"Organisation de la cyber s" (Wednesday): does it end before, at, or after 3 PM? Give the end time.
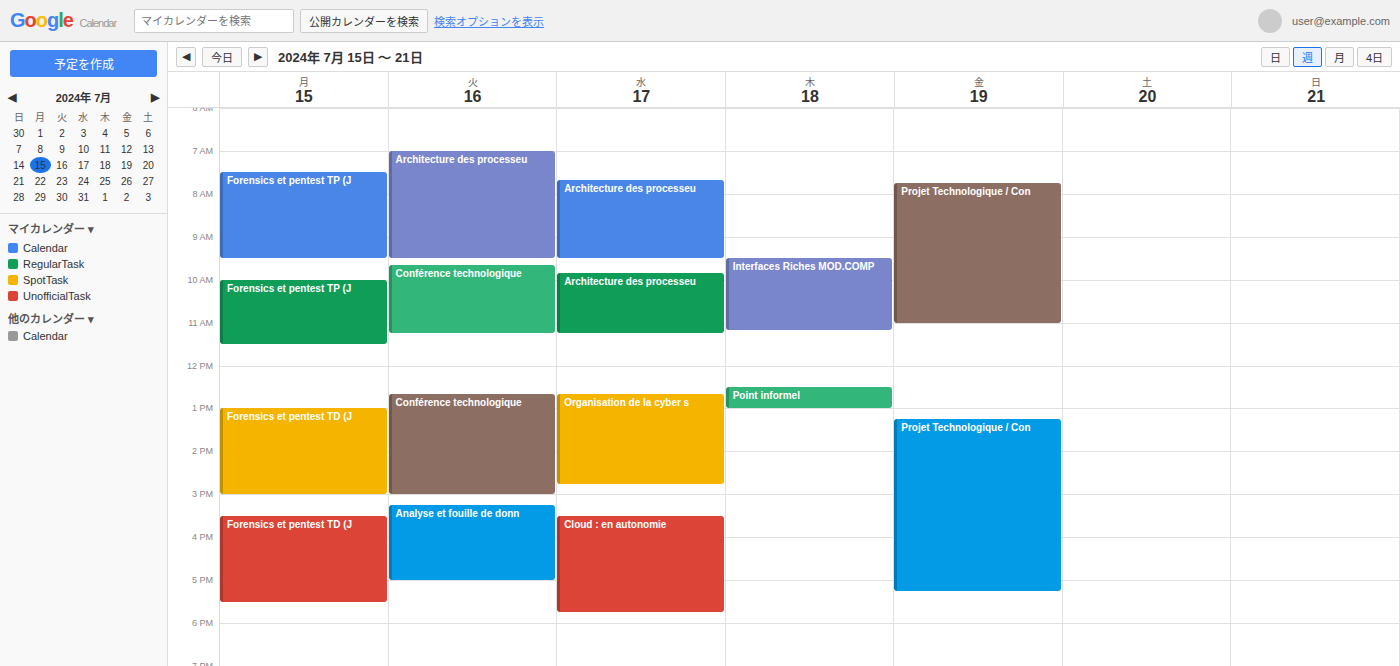
2:45 PM -- before 3 PM, 15 minutes above the 3 PM line.